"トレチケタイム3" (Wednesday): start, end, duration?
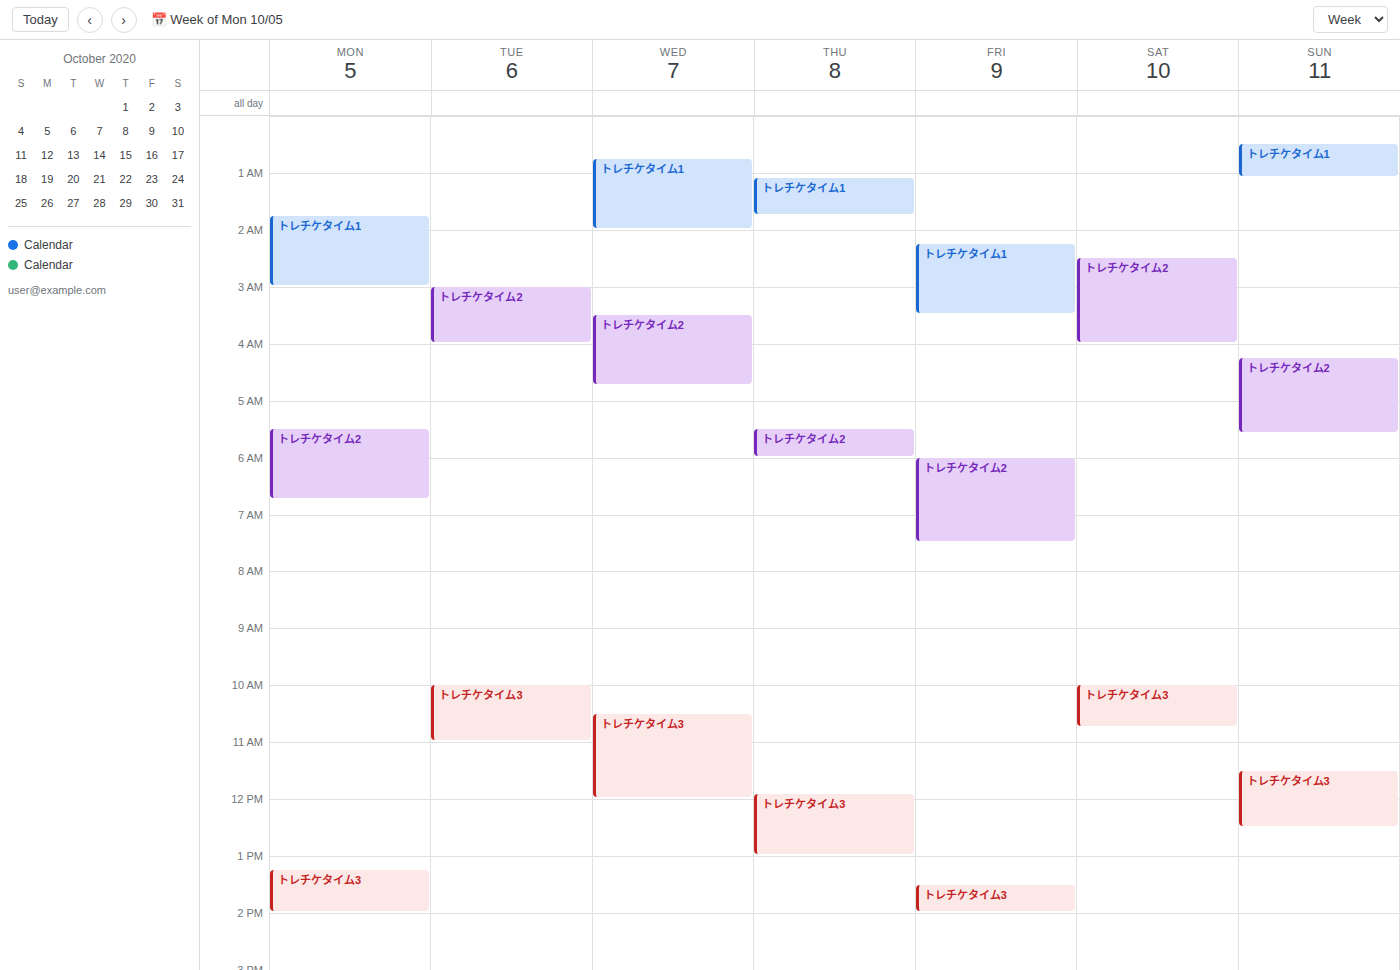
10:30 AM to 12:00 PM, 1 hour 30 minutes